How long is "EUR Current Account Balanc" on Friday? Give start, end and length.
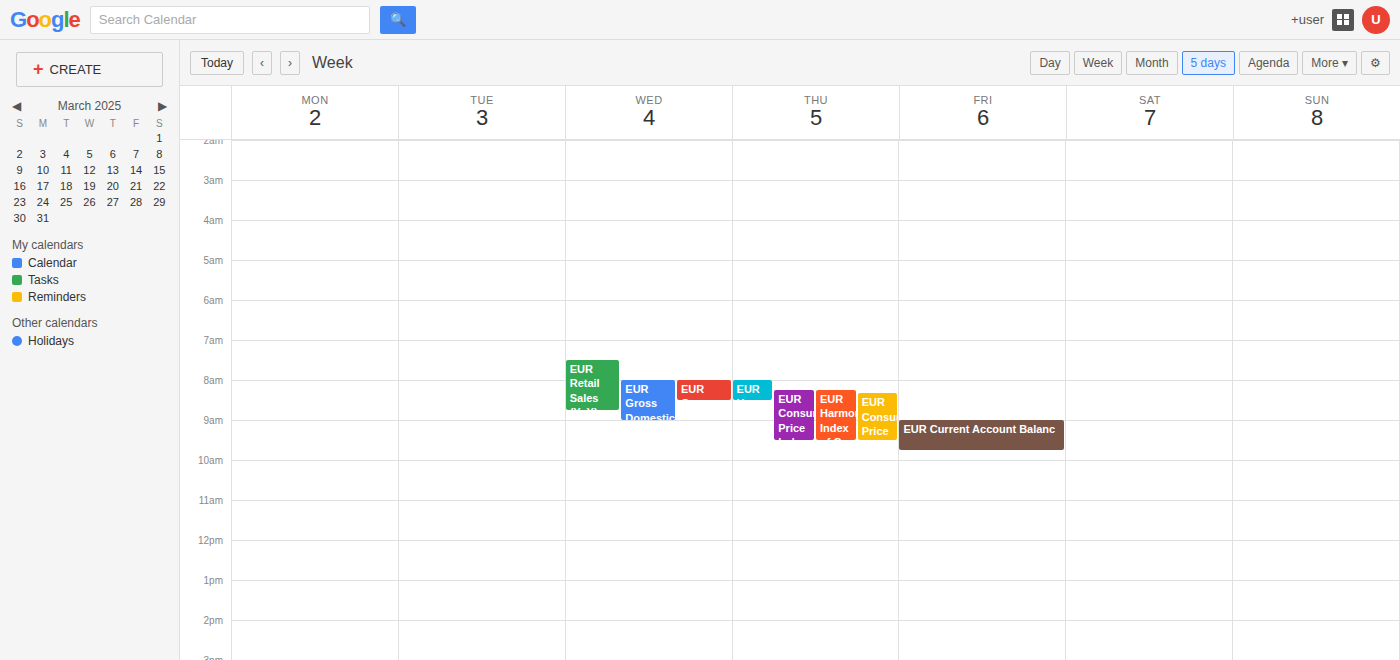
9:00 AM to 9:45 AM, 45 minutes